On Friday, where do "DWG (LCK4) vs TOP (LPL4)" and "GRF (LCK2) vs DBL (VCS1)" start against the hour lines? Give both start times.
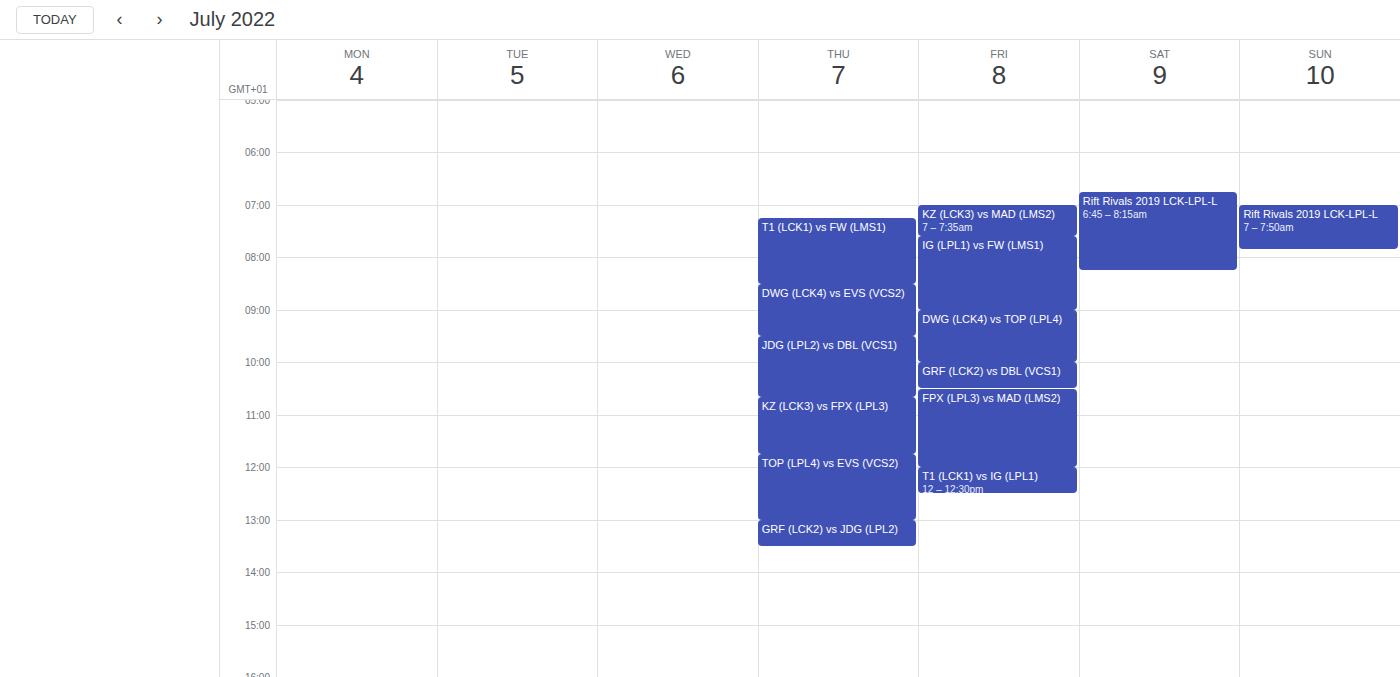
"DWG (LCK4) vs TOP (LPL4)": 09:00, exactly on the 09:00 line. "GRF (LCK2) vs DBL (VCS1)": 10:00, exactly on the 10:00 line.